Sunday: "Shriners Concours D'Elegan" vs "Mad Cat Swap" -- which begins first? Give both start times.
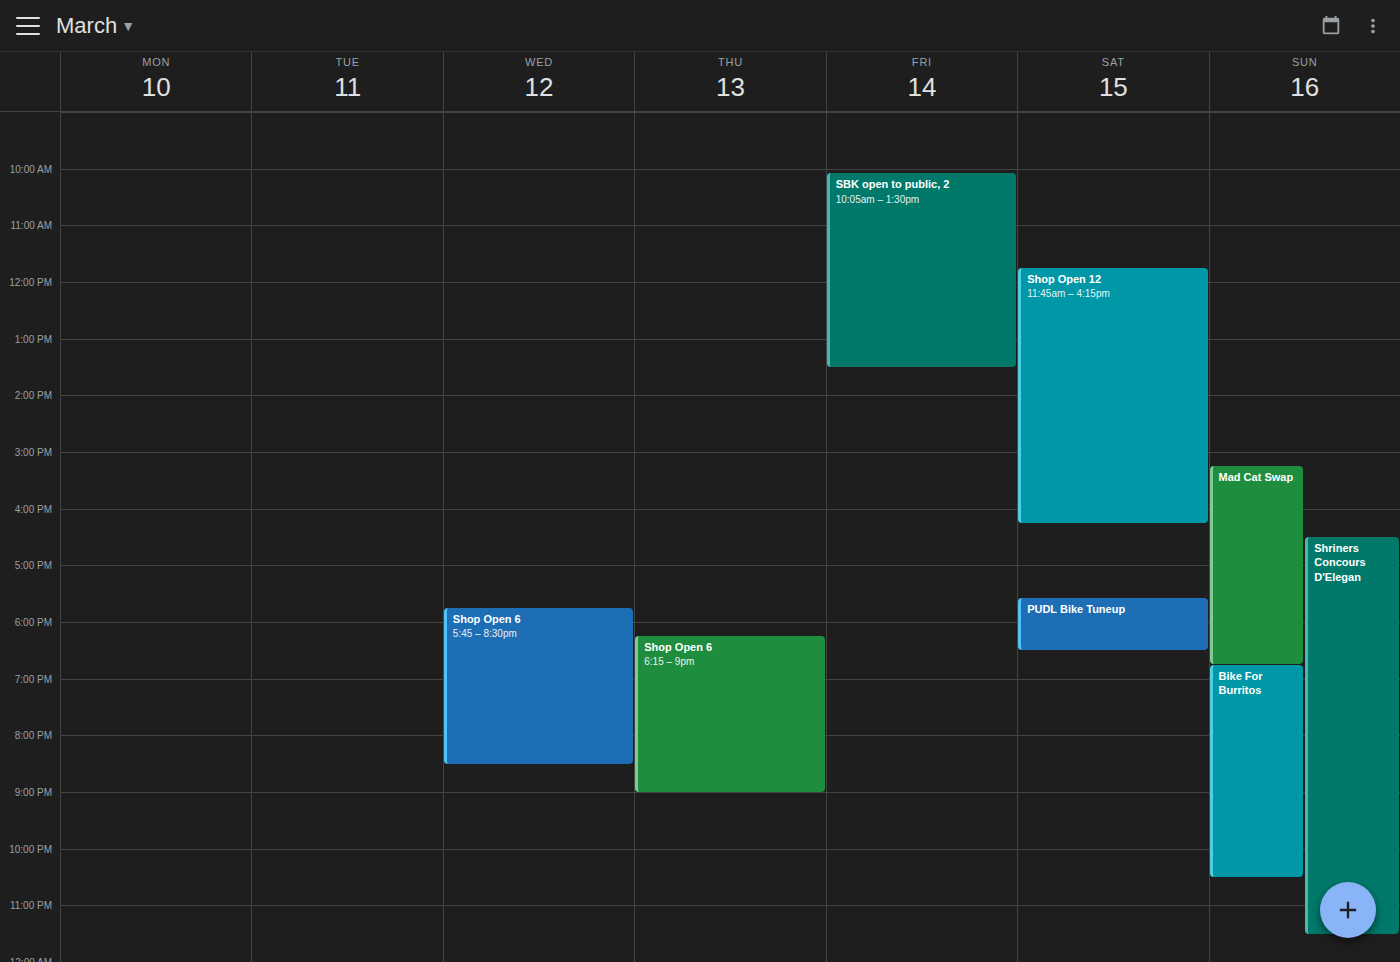
"Mad Cat Swap" 3:15 PM; "Shriners Concours D'Elegan" 4:30 PM.